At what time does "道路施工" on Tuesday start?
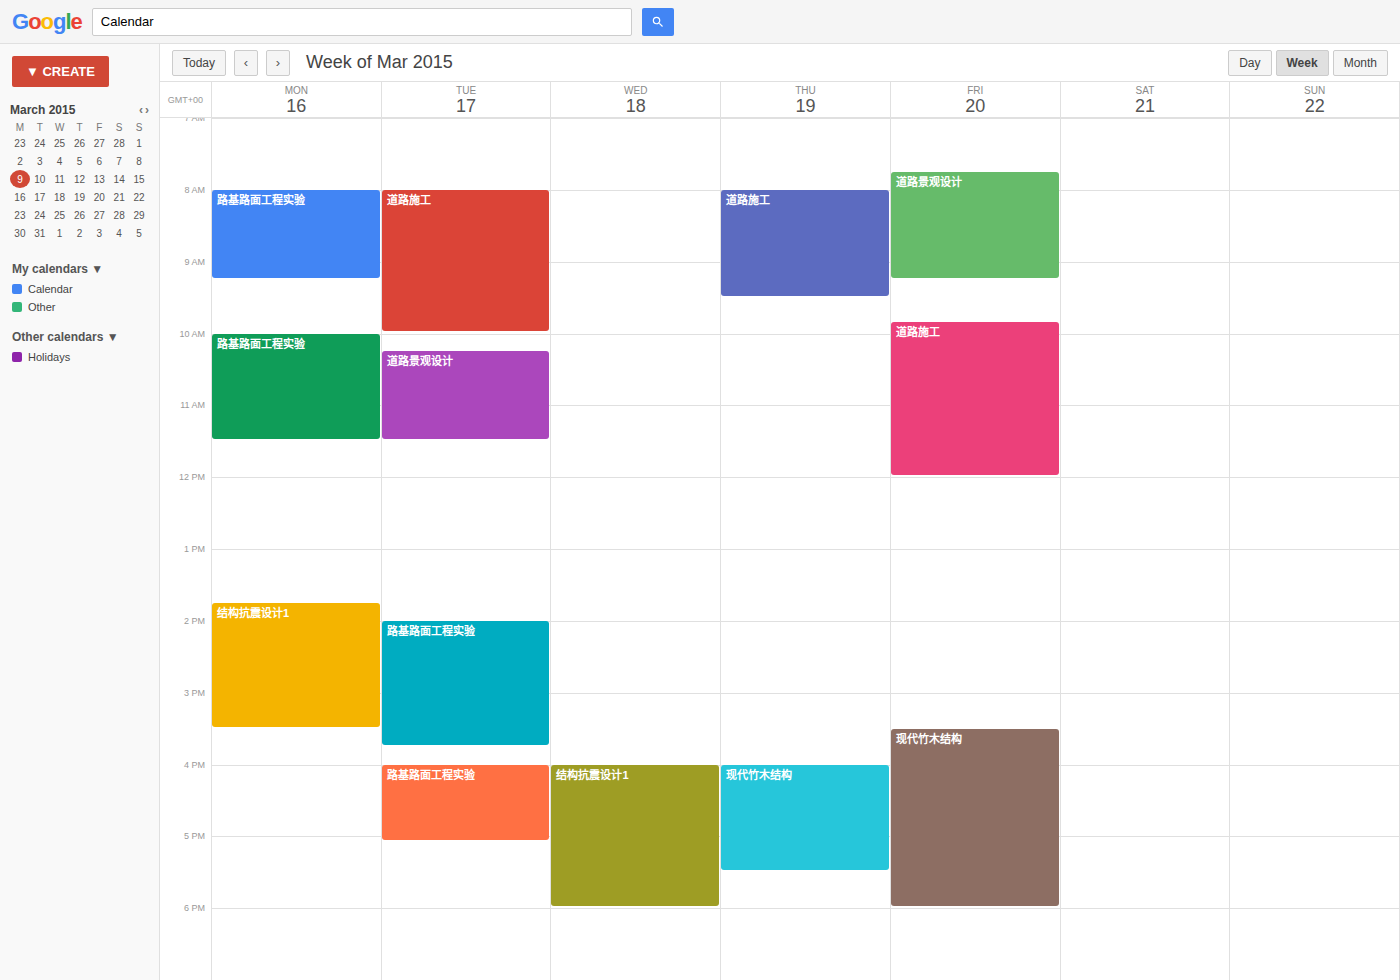
8:00 AM